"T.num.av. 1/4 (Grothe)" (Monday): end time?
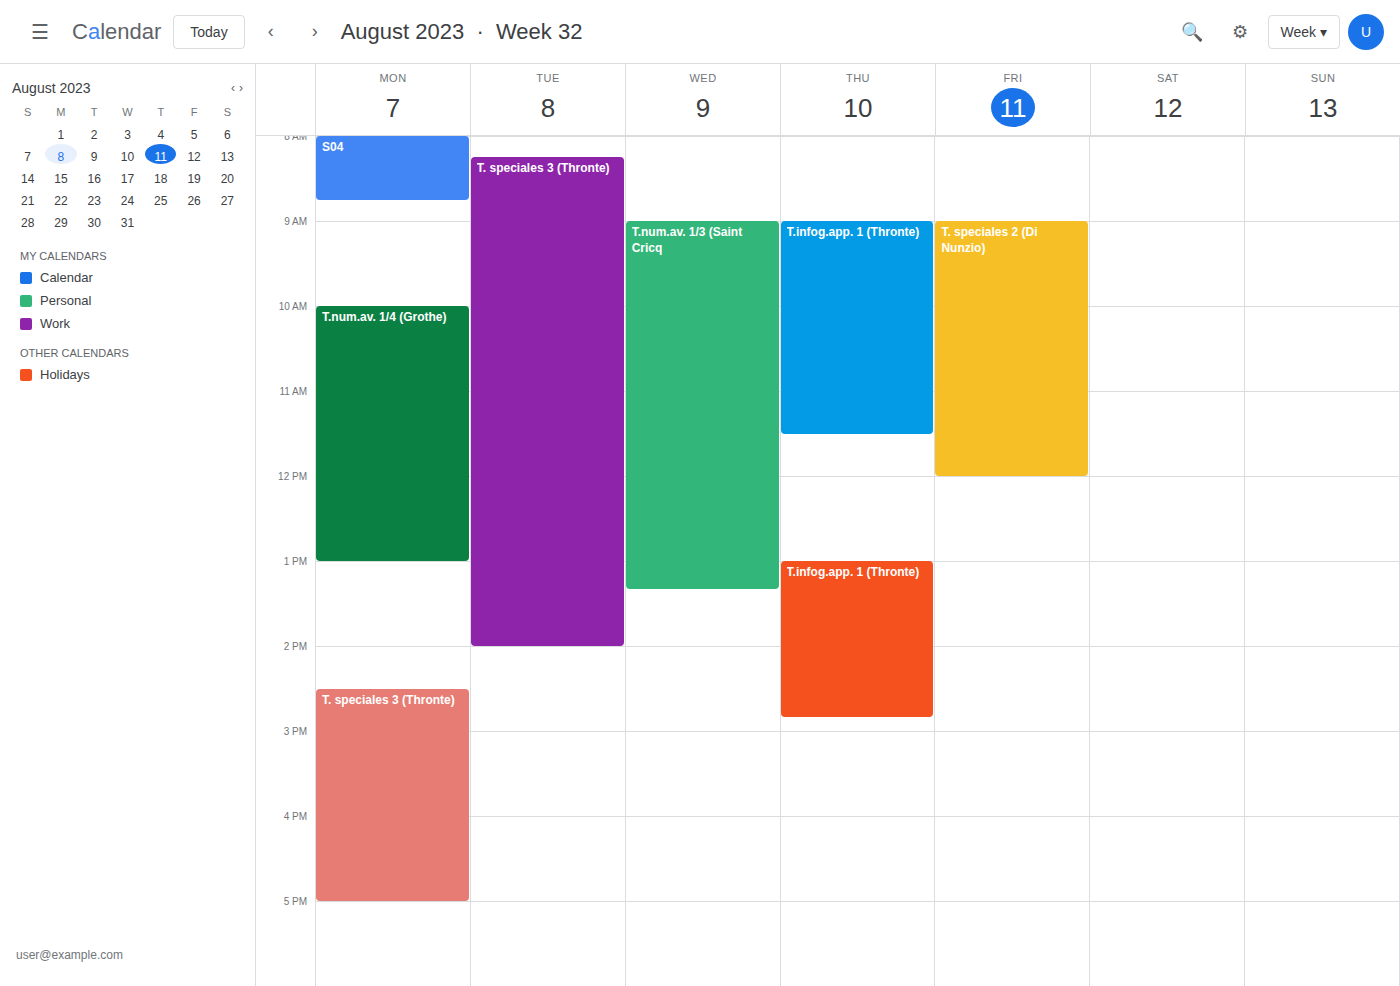
1:00 PM